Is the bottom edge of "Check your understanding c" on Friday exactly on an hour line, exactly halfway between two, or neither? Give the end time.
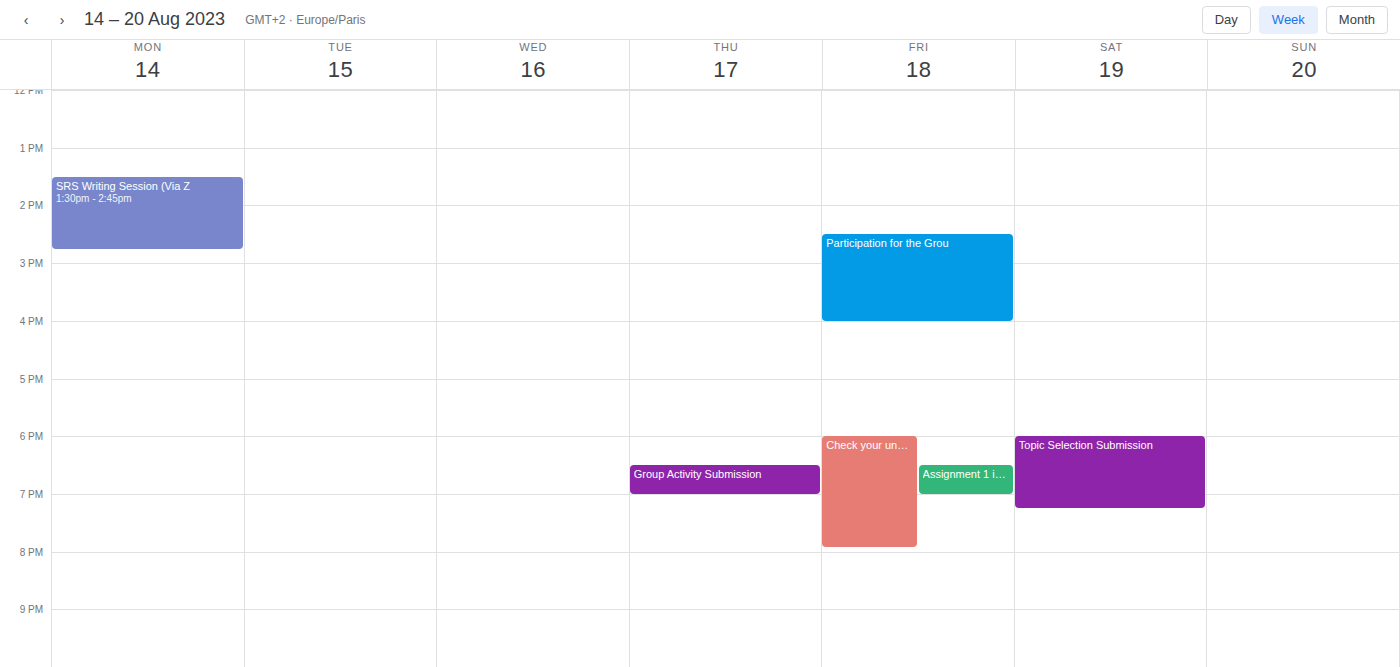
7:55 PM -- neither: 55 minutes below the 7 PM line and 5 minutes above the 8 PM line.